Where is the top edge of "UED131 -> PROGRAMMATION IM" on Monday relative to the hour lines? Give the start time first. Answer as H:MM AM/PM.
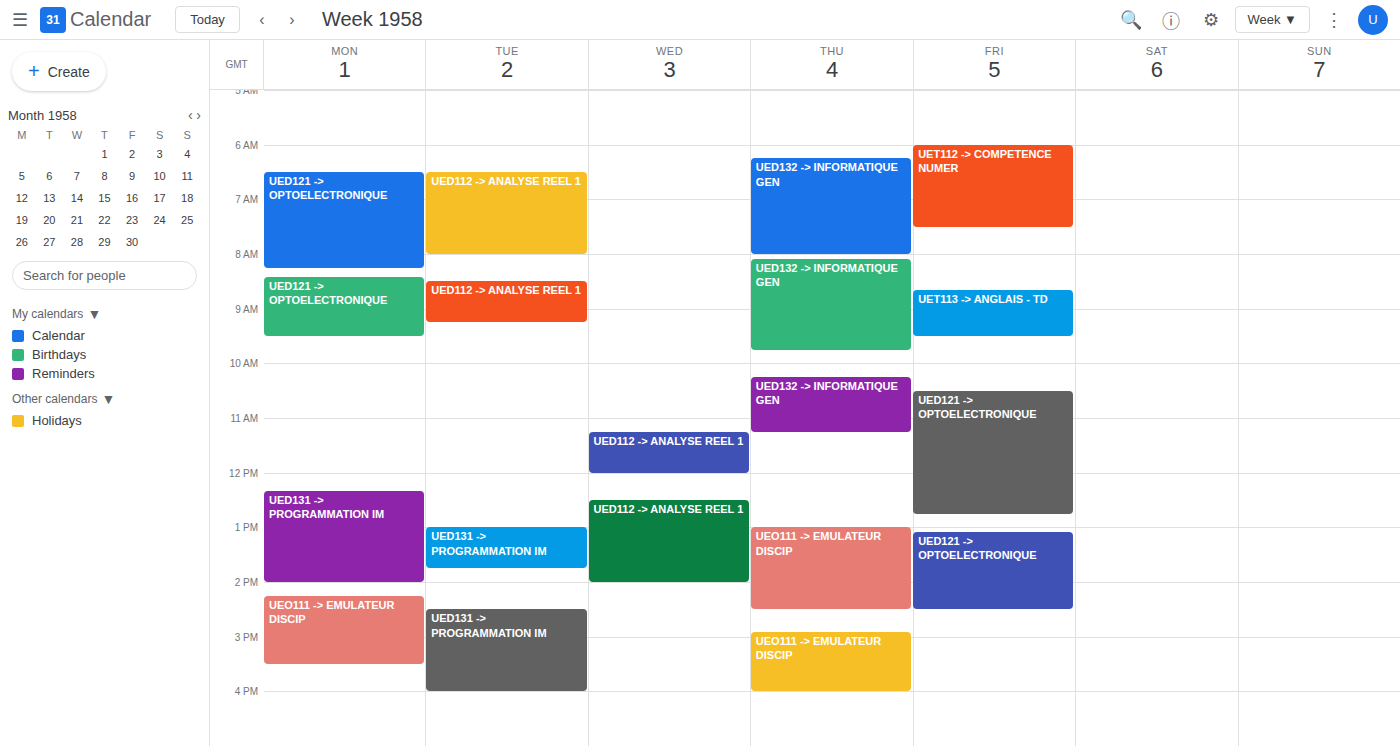
12:20 PM -- neither: 20 minutes below the 12 PM line and 40 minutes above the 1 PM line.